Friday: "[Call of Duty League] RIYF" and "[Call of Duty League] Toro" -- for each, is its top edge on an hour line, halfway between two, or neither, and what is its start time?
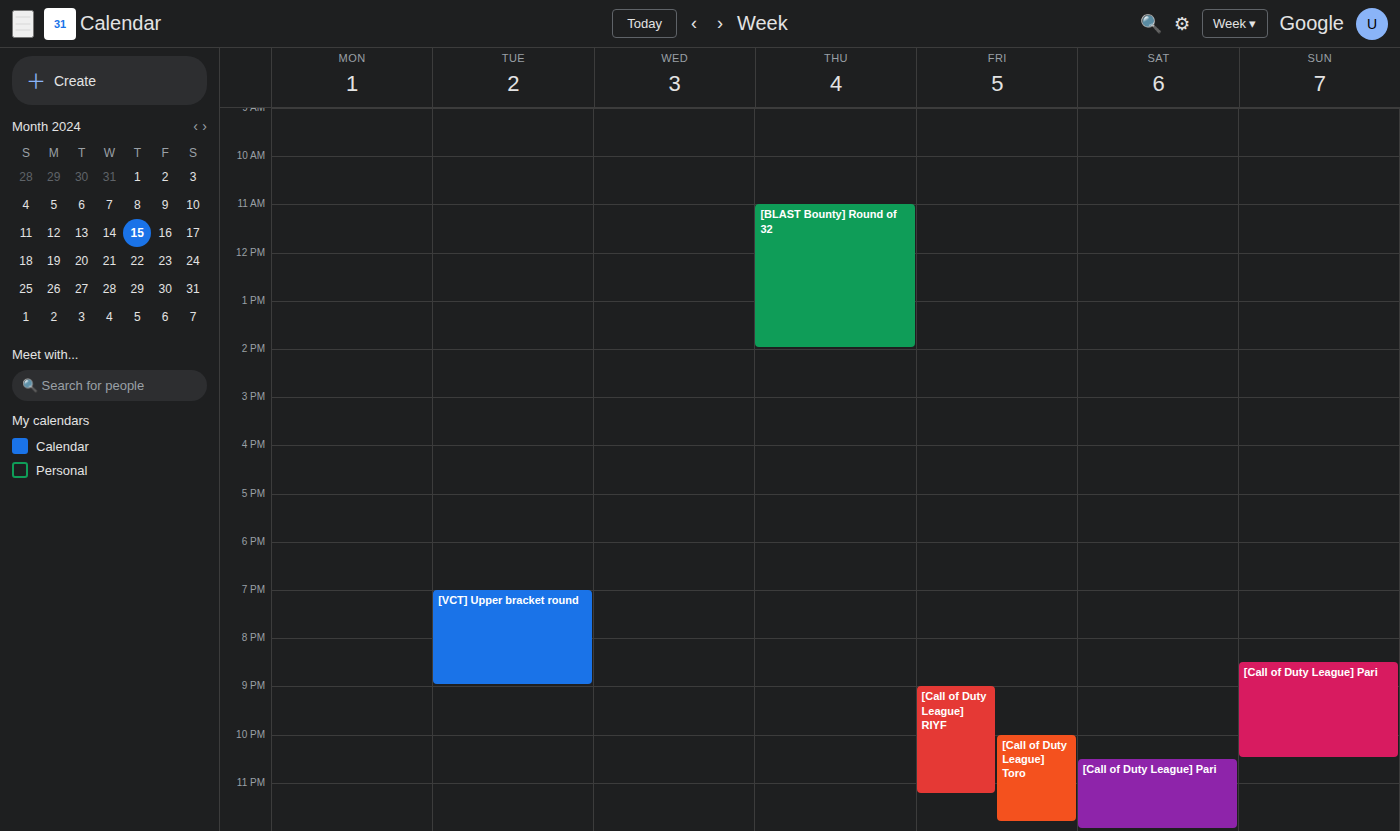
"[Call of Duty League] RIYF": 9:00 PM, exactly on the 9 PM line. "[Call of Duty League] Toro": 10:00 PM, exactly on the 10 PM line.